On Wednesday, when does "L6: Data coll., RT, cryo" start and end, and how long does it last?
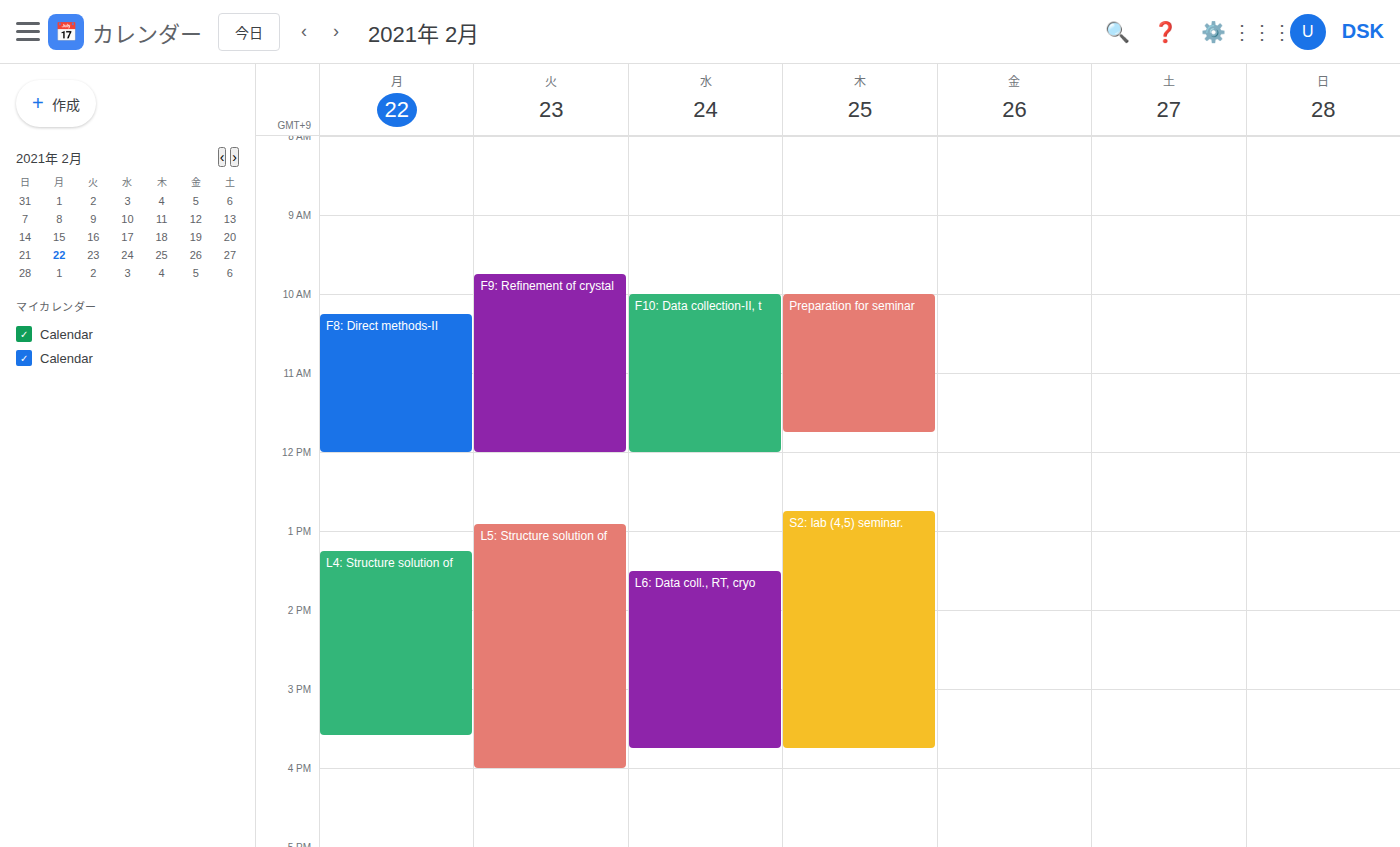
1:30 PM to 3:45 PM, 2 hours 15 minutes